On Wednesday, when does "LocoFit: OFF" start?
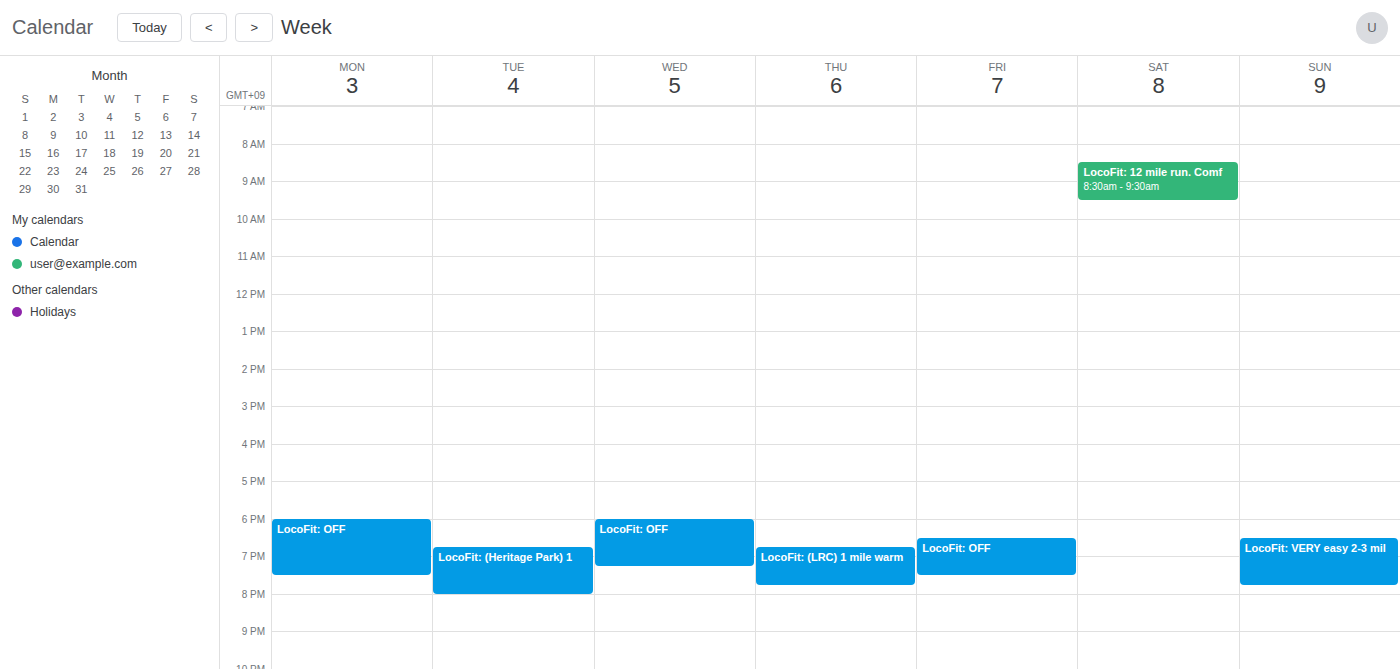
6:00 PM